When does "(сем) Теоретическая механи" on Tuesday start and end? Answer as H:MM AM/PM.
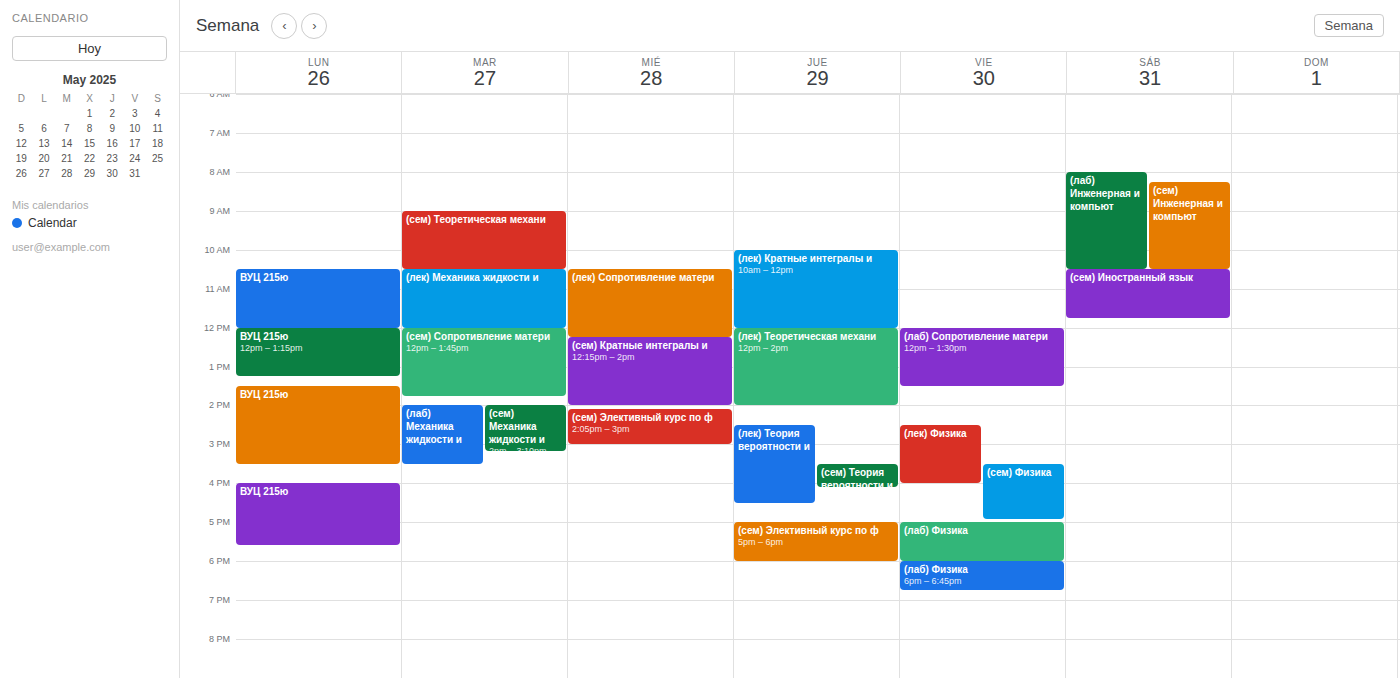
9:00 AM to 10:30 AM